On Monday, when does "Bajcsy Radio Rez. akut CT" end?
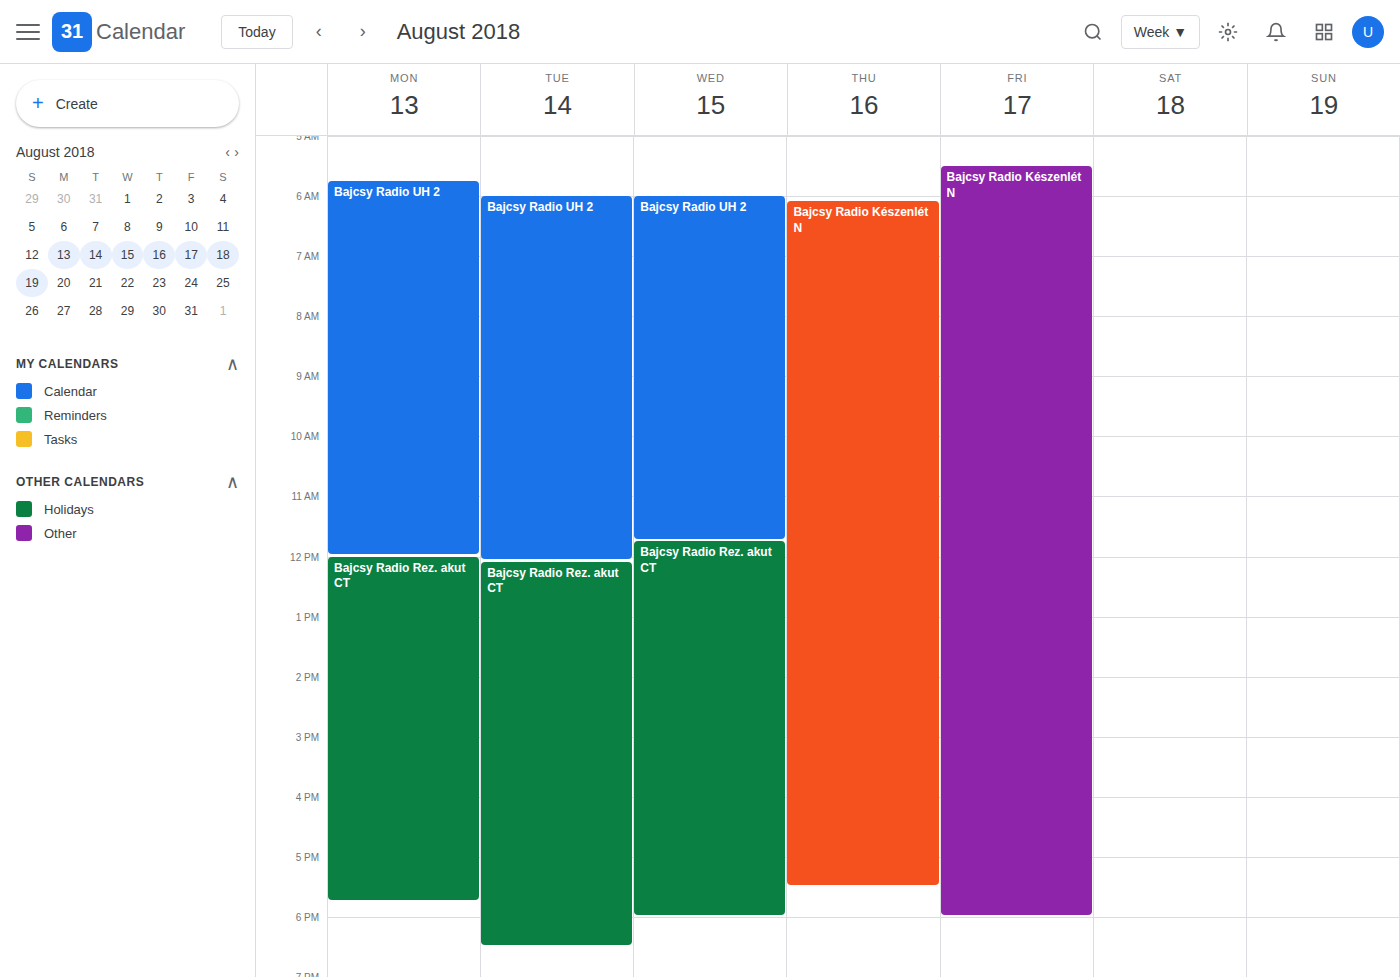
5:45 PM